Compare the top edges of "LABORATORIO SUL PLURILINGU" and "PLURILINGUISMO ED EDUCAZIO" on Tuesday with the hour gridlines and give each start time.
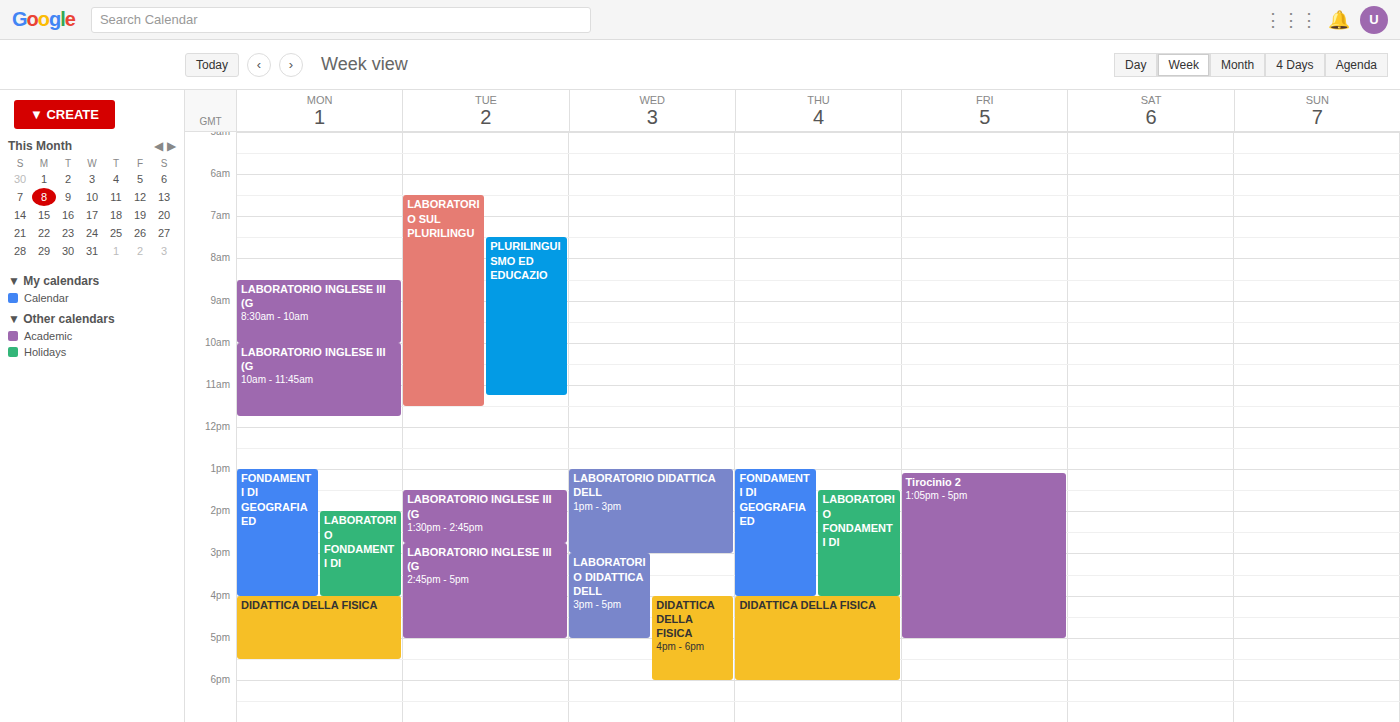
"LABORATORIO SUL PLURILINGU": 6:30 AM, halfway between the 6 AM and 7 AM lines. "PLURILINGUISMO ED EDUCAZIO": 7:30 AM, halfway between the 7 AM and 8 AM lines.